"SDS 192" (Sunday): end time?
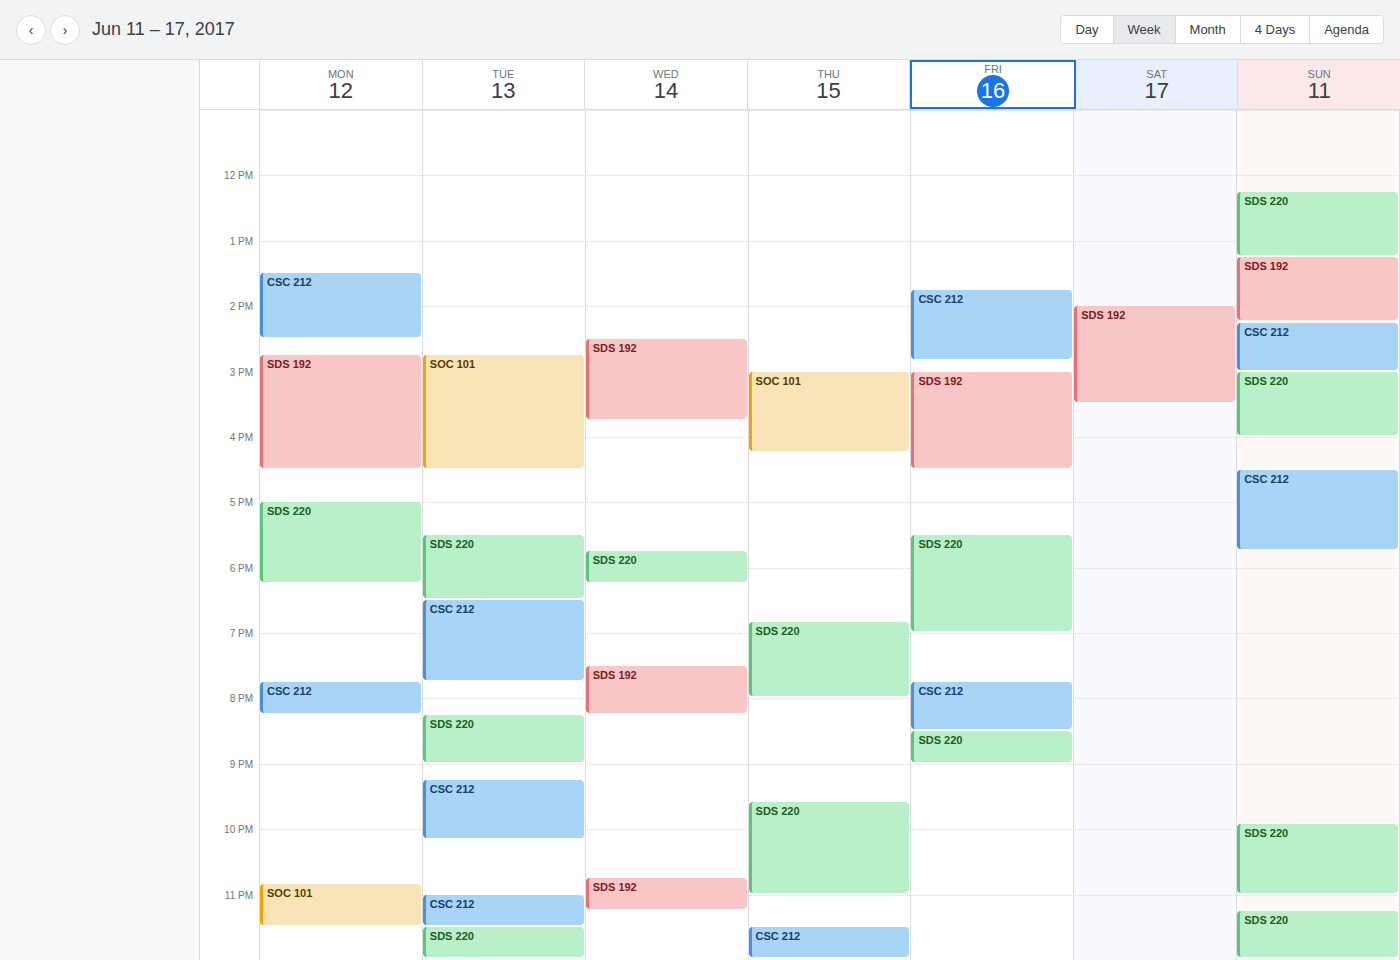
2:15 PM